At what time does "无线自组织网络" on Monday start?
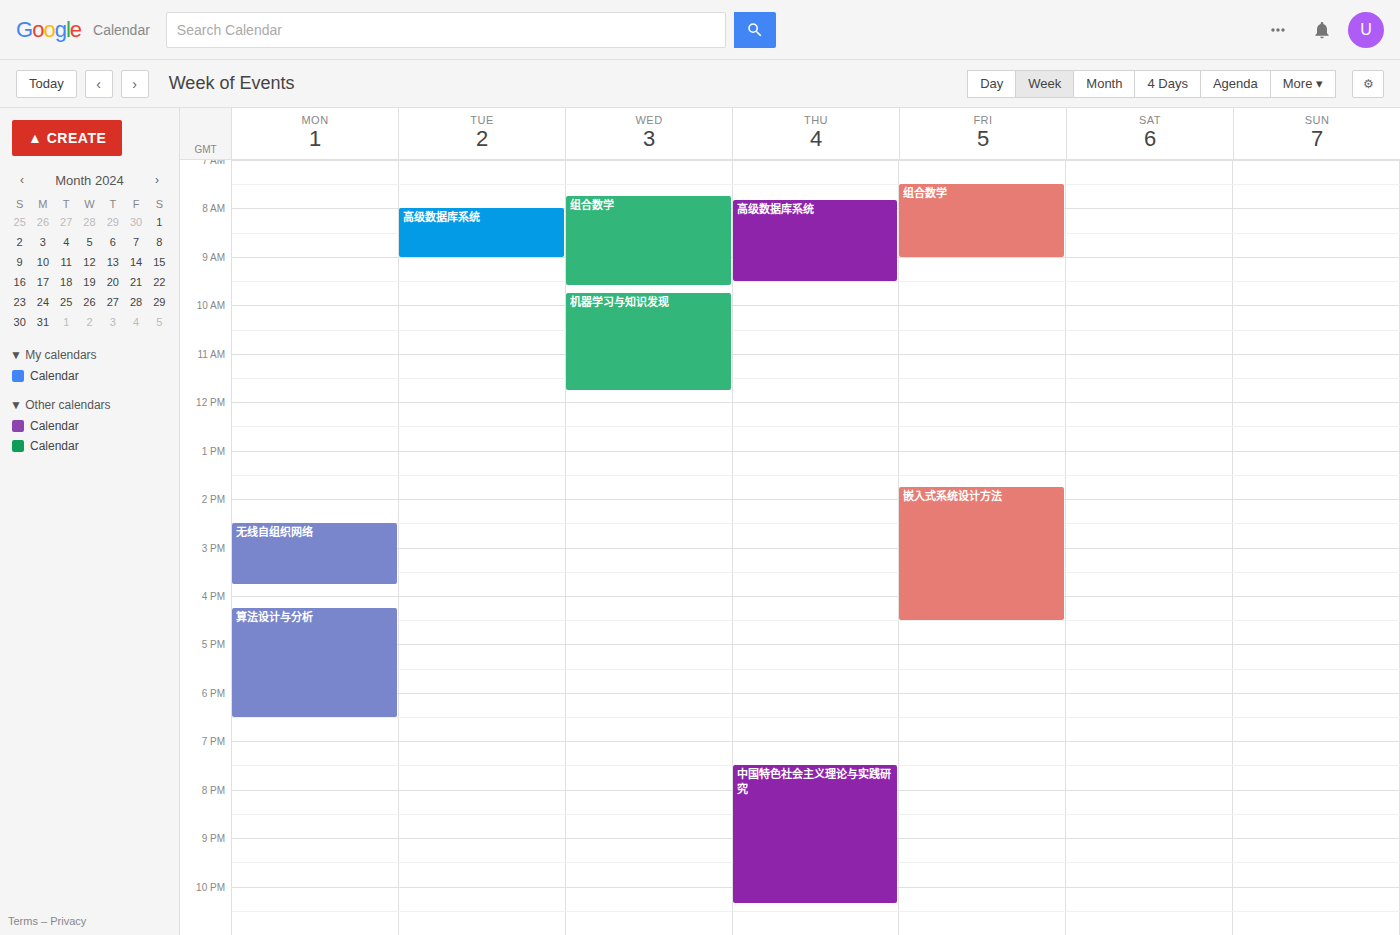
2:30 PM